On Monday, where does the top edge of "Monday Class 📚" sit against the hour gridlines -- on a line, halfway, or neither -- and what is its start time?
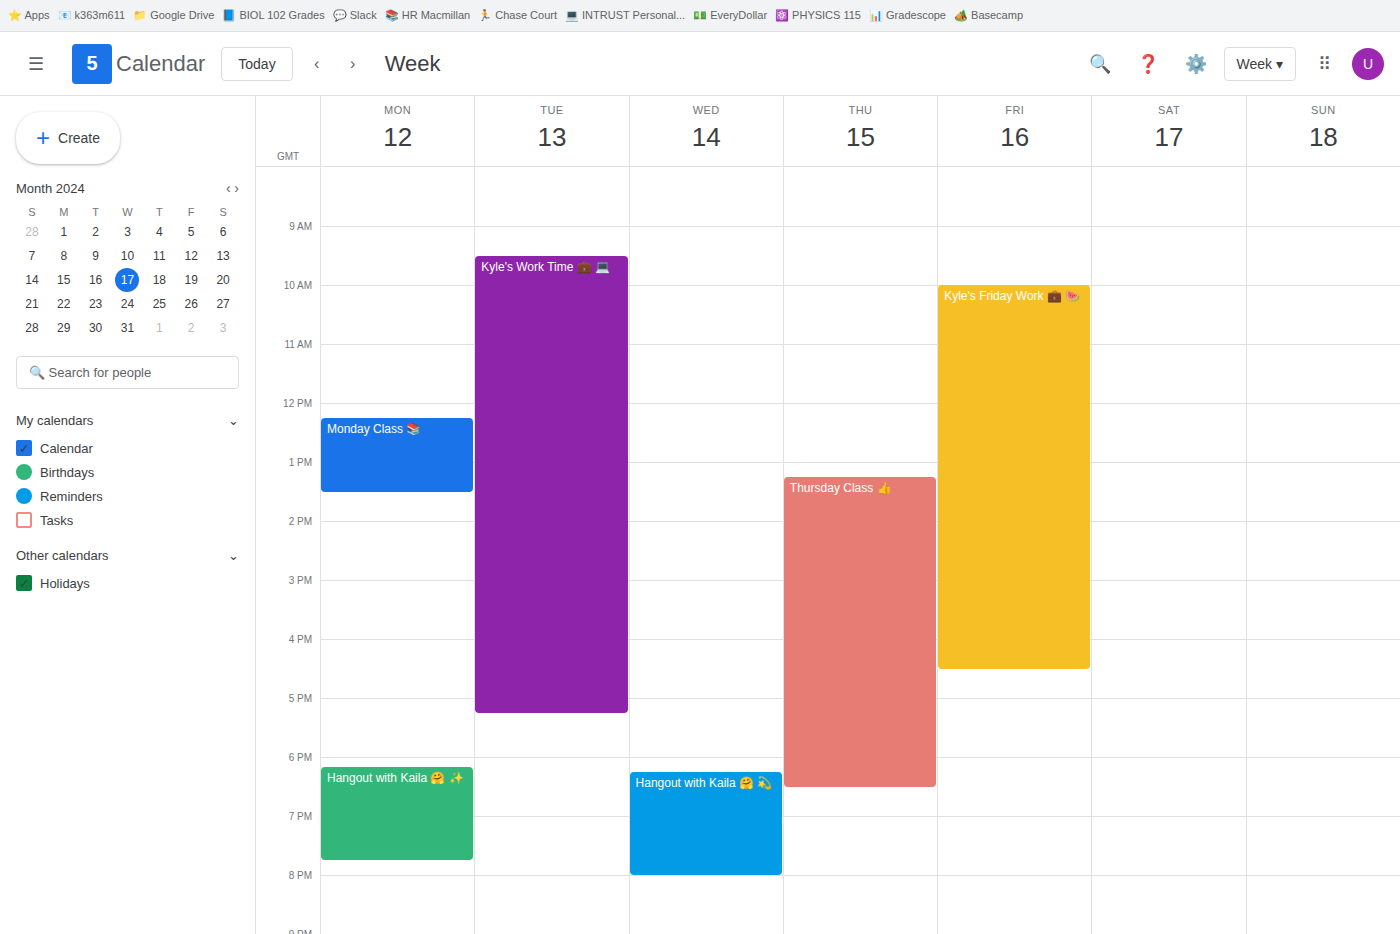
12:15 PM -- neither: a quarter of the way from the 12 PM line to the 1 PM line.